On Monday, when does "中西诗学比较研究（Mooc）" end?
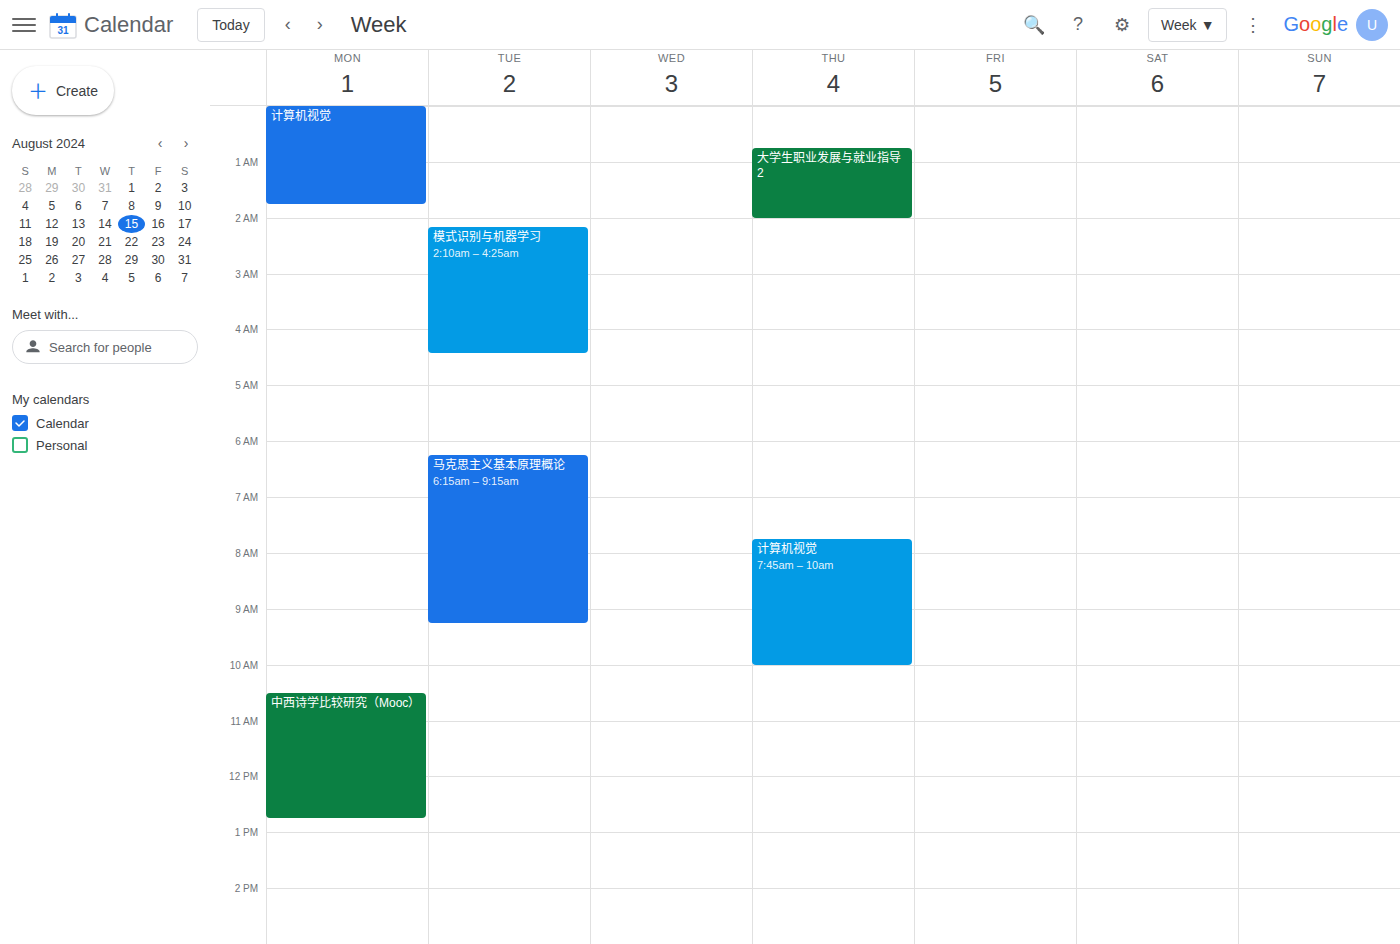
12:45 PM